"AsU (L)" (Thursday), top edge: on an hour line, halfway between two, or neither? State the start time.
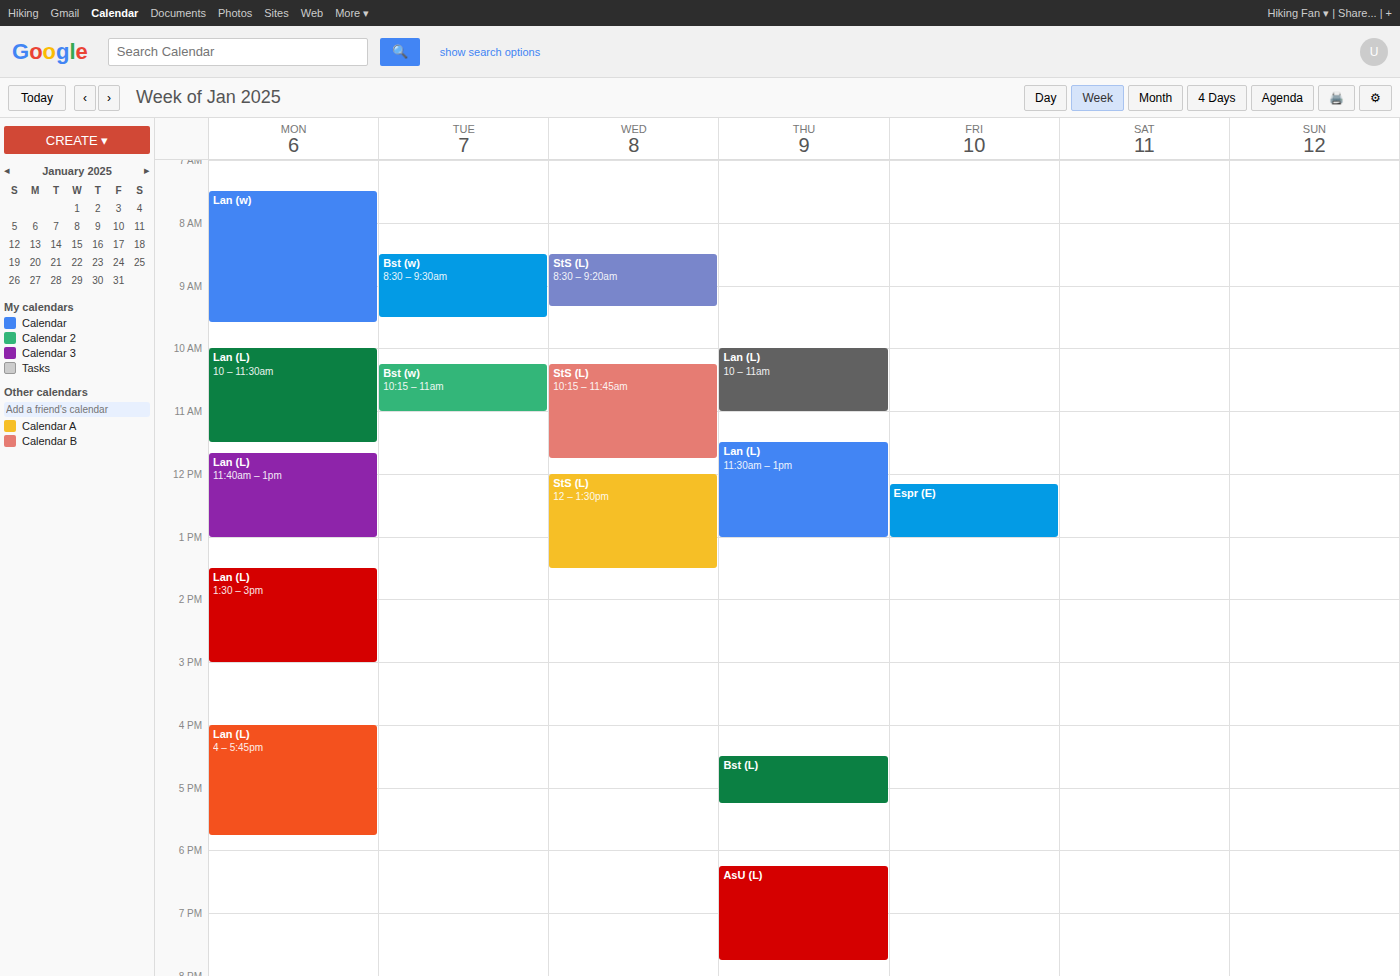
6:15 PM -- neither: a quarter of the way from the 6 PM line to the 7 PM line.